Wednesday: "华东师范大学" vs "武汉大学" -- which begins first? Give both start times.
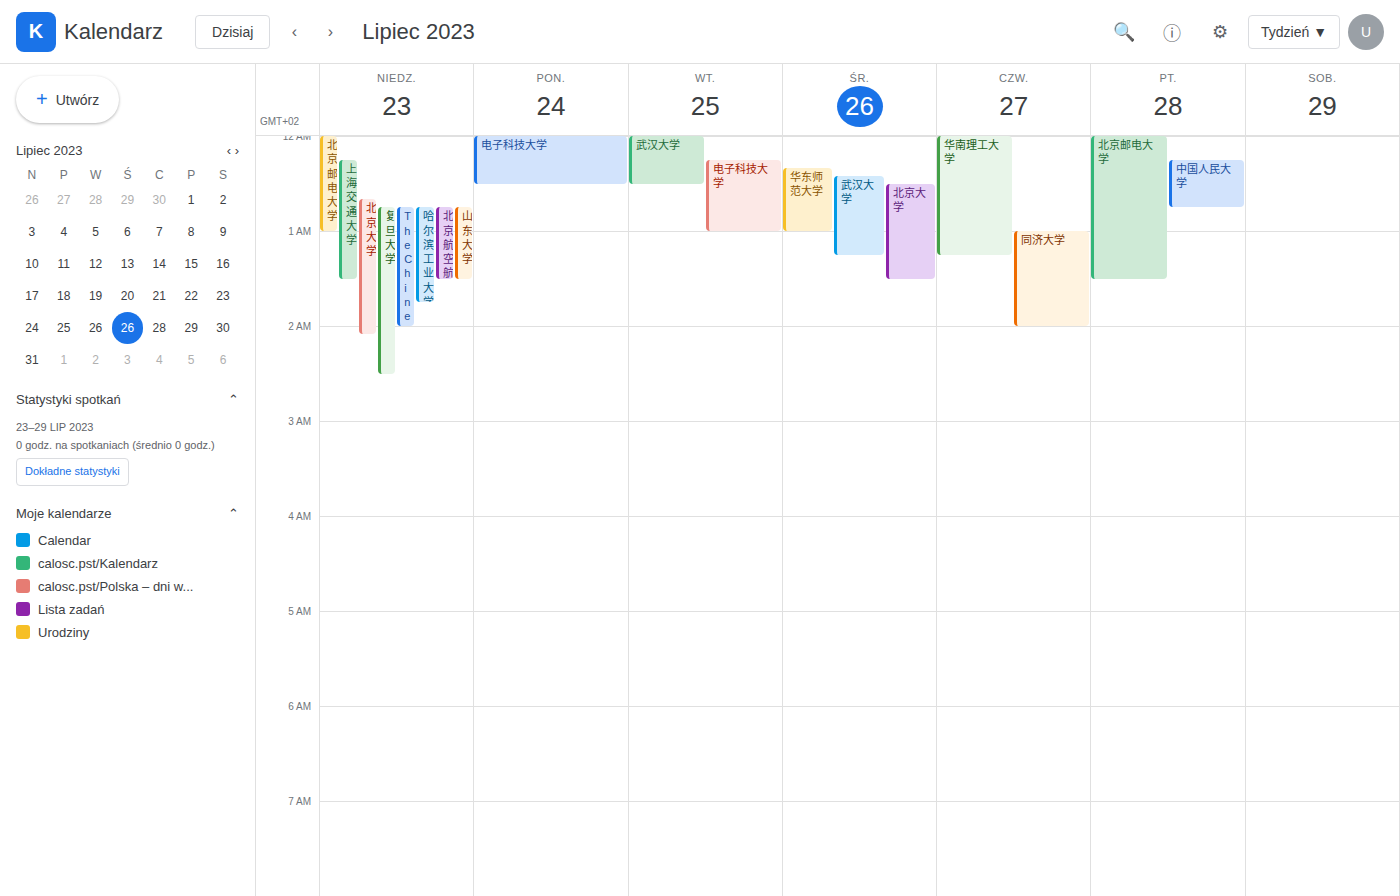
"华东师范大学" 12:20 AM; "武汉大学" 12:25 AM.